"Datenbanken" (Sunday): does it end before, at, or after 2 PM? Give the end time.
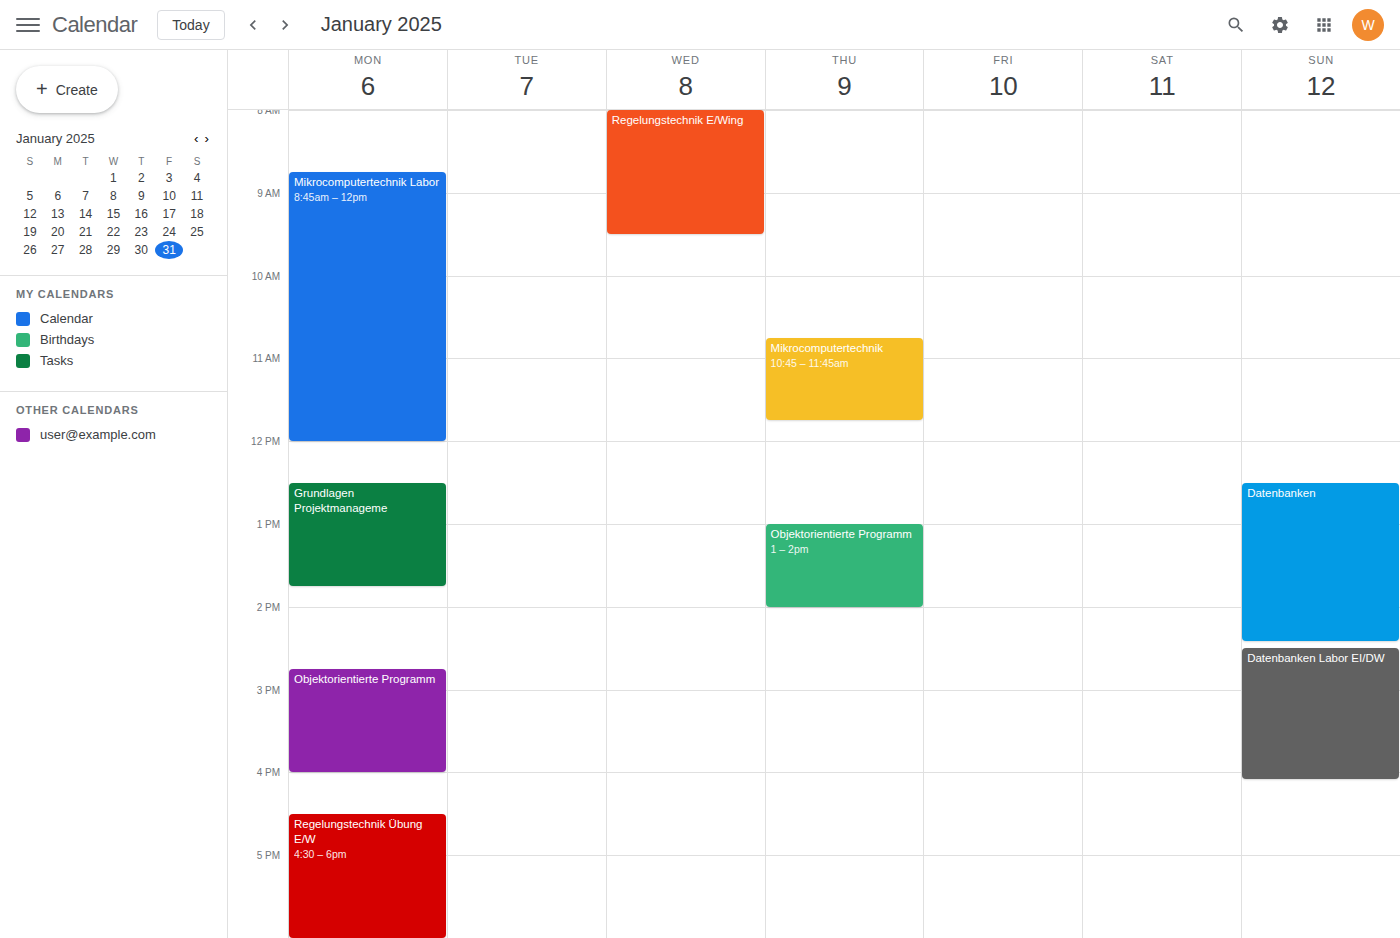
2:25 PM -- after 2 PM, 25 minutes below the 2 PM line.